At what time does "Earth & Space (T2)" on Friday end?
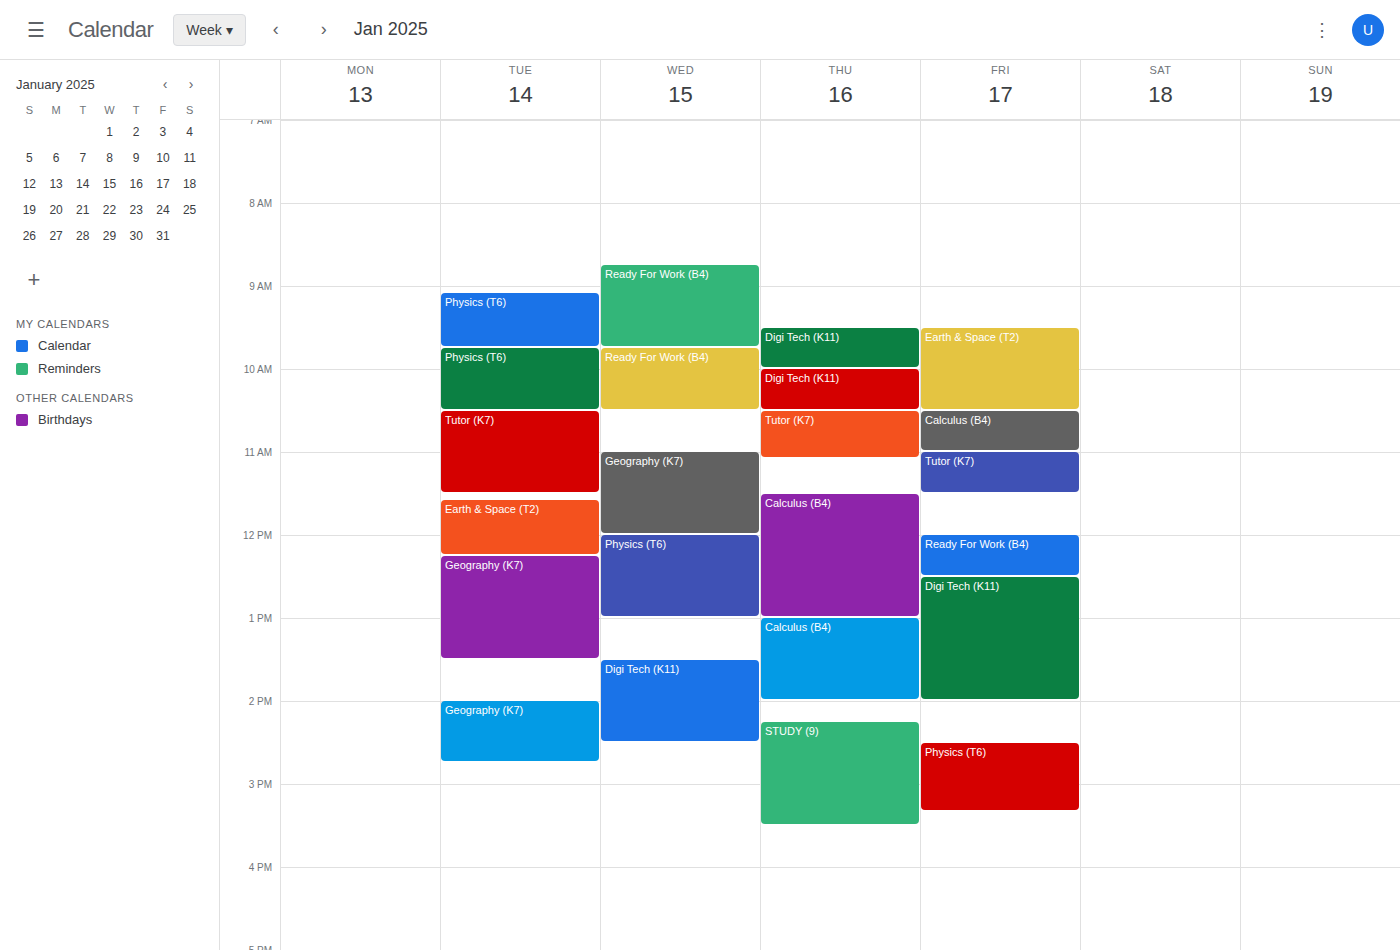
10:30 AM